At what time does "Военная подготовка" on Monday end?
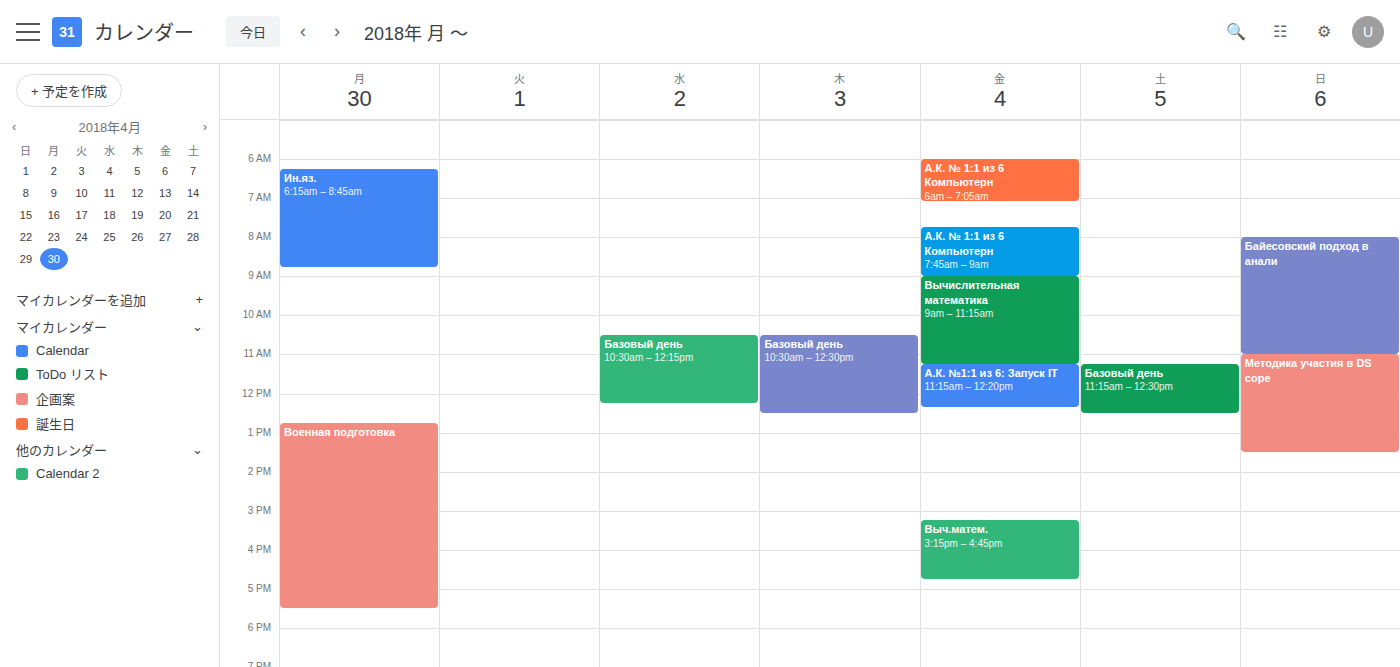
17:30